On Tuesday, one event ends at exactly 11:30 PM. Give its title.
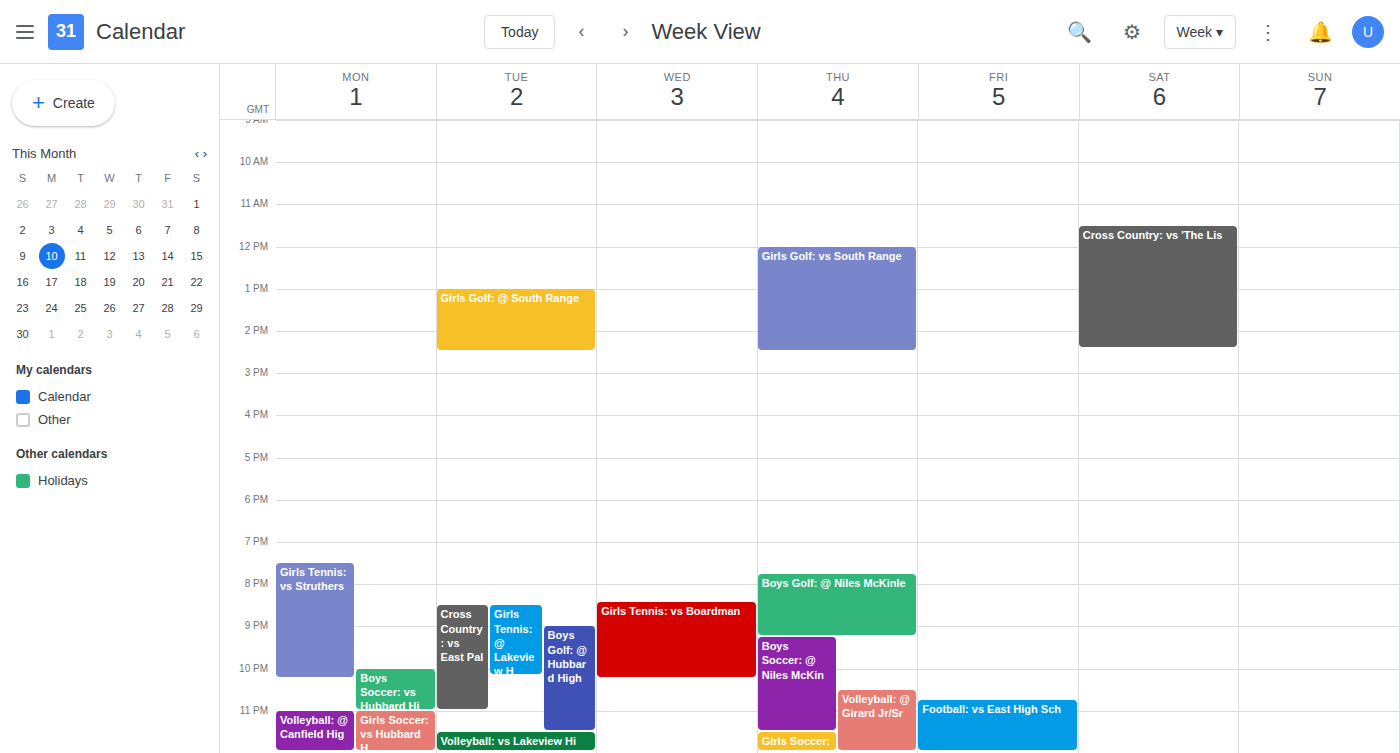
"Boys Golf: @ Hubbard High"